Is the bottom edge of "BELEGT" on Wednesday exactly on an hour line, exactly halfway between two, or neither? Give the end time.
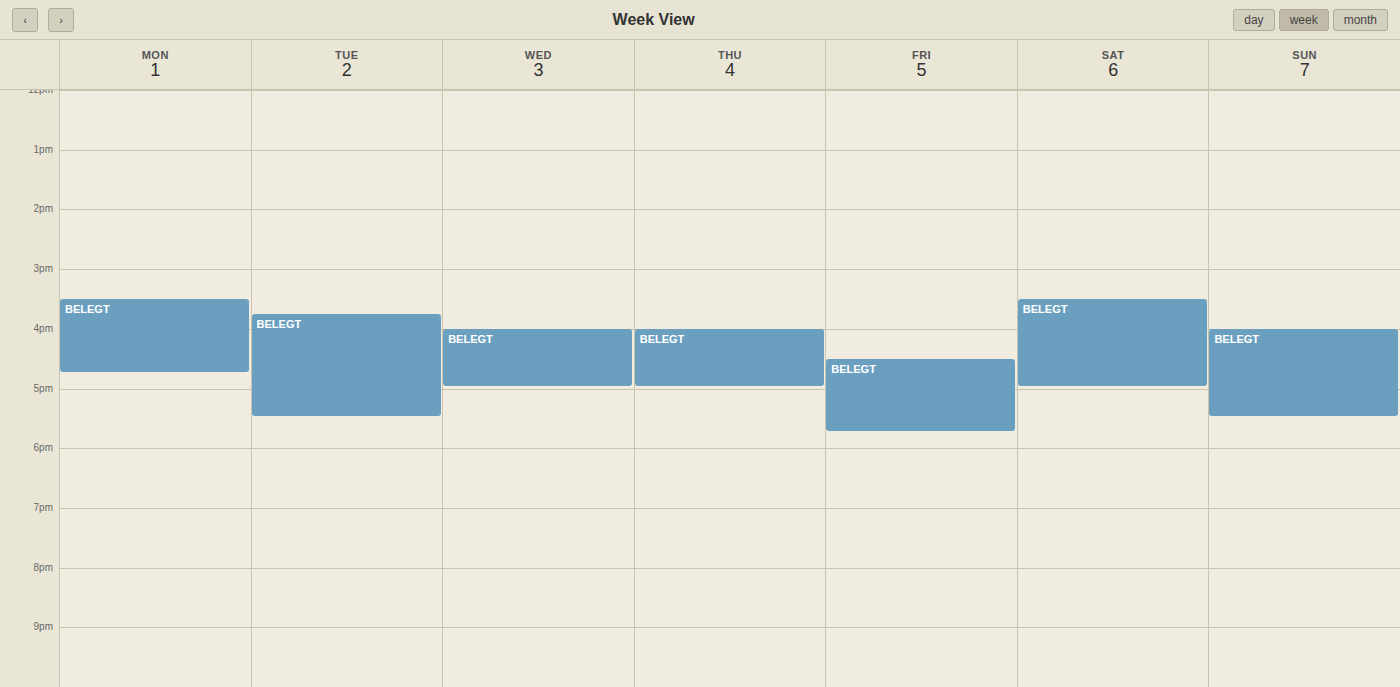
5:00 PM -- exactly on the 5 PM line.